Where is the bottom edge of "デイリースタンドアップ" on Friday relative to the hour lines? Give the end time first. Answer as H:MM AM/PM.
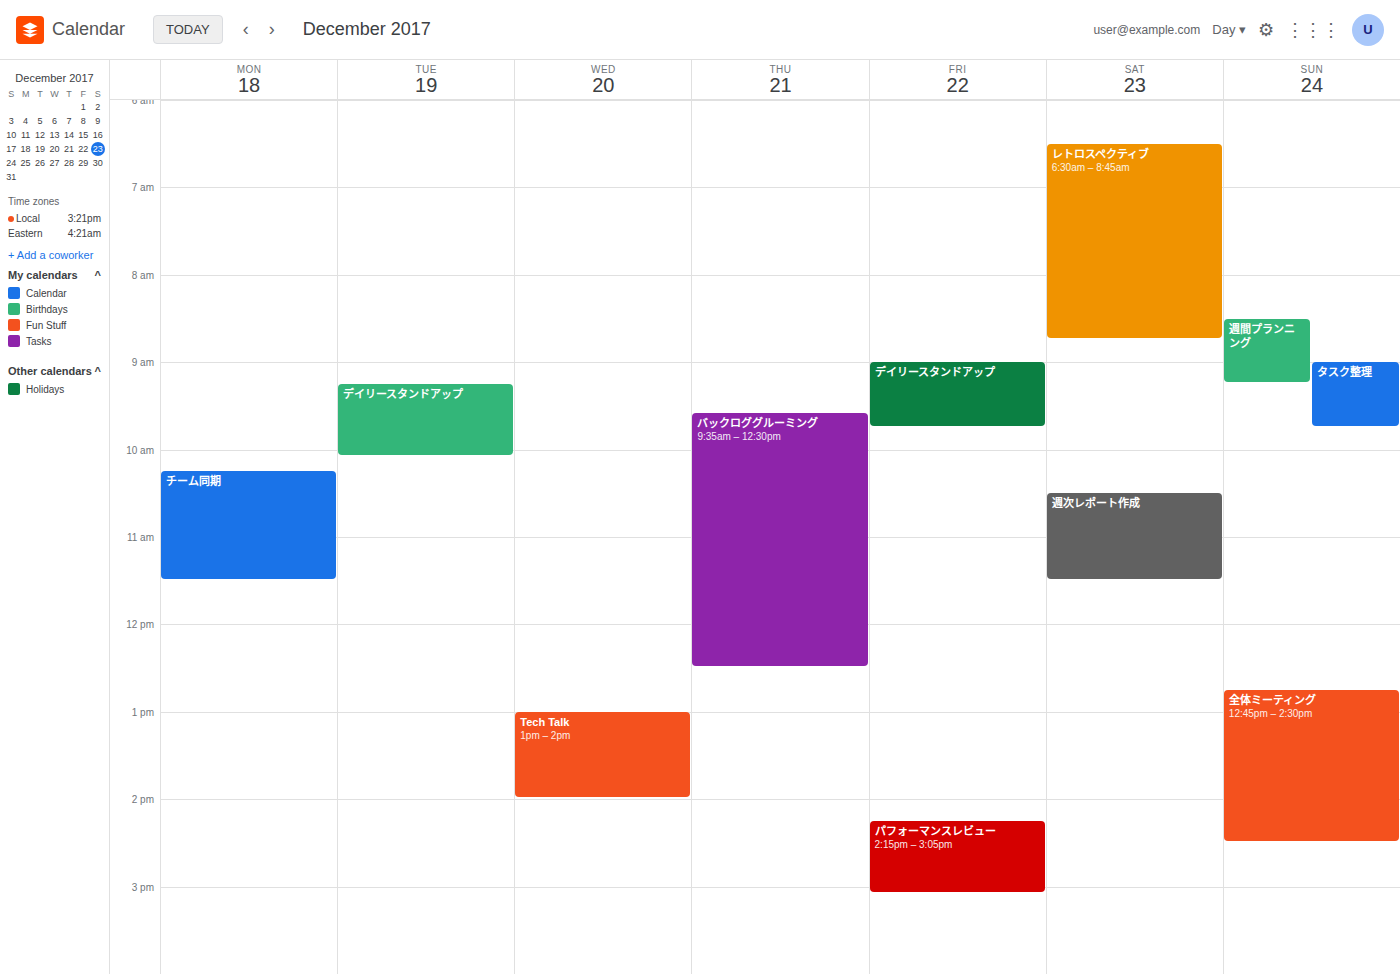
9:45 AM -- neither: three quarters of the way from the 9 AM line to the 10 AM line.